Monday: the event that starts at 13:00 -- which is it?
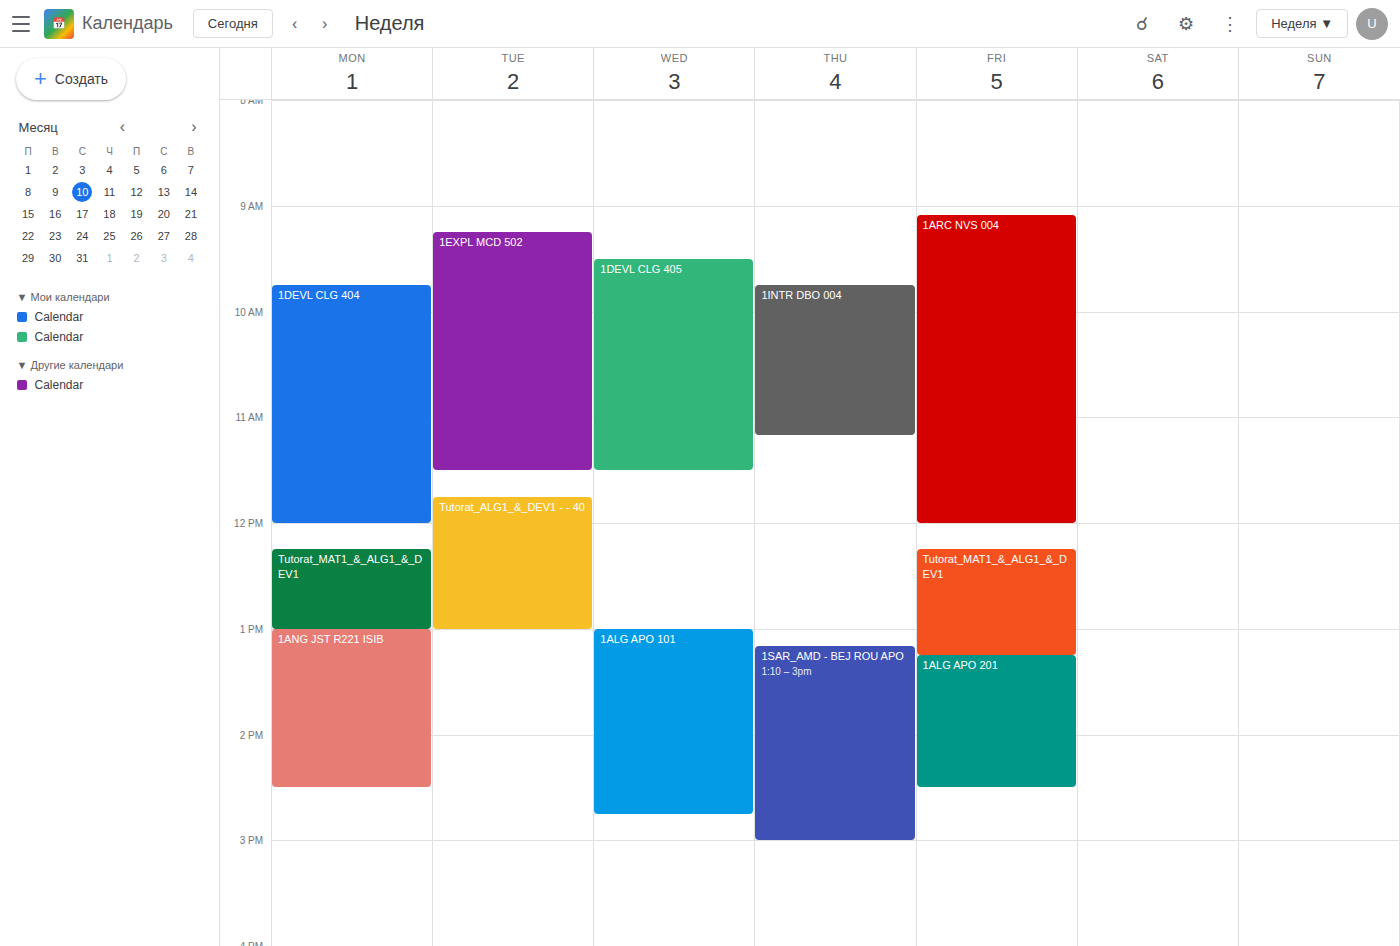
"1ANG JST R221 ISIB"